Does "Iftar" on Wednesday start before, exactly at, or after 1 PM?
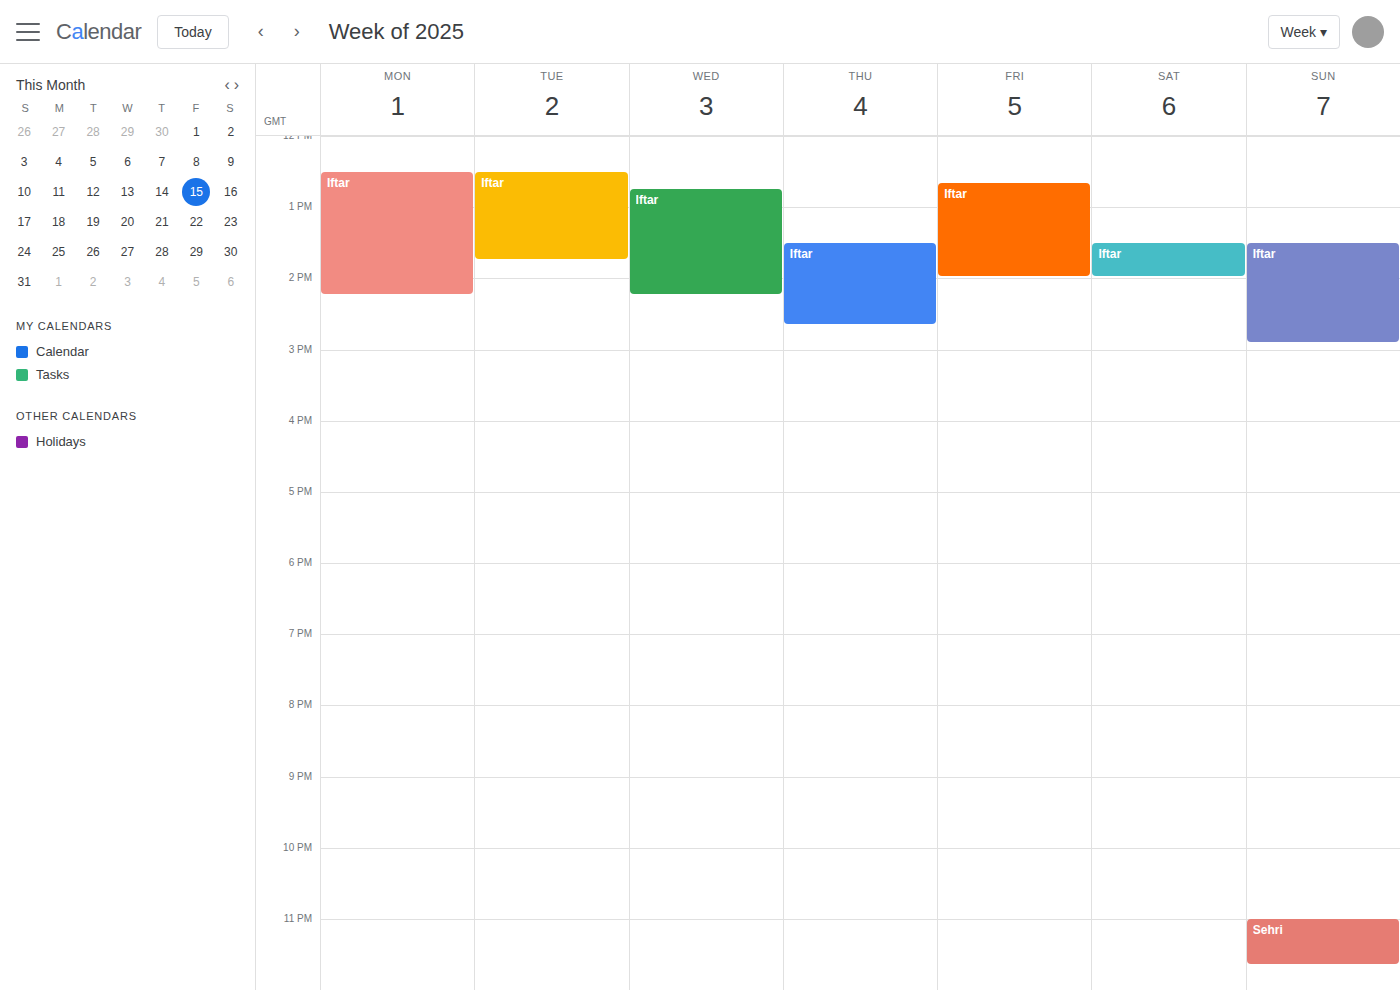
12:45 PM -- before 1 PM, 15 minutes above the 1 PM line.